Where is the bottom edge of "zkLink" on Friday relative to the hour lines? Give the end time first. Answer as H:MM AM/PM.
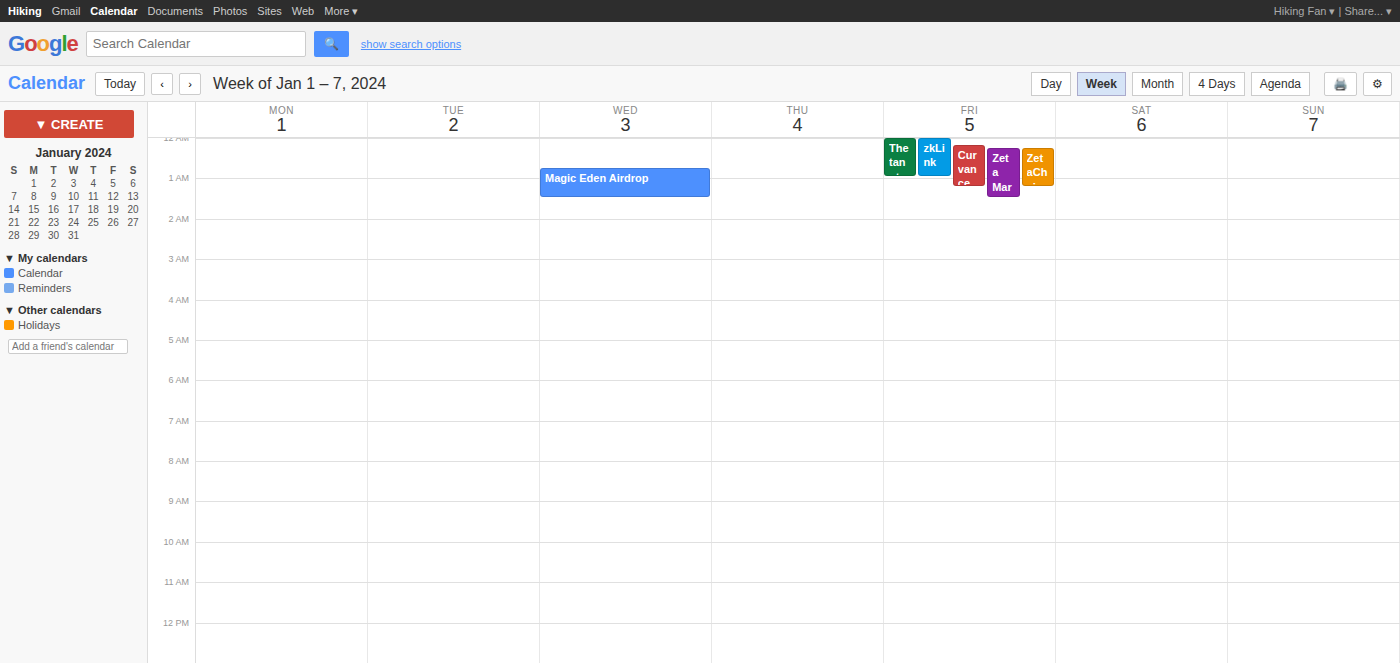
1:00 AM -- exactly on the 1 AM line.